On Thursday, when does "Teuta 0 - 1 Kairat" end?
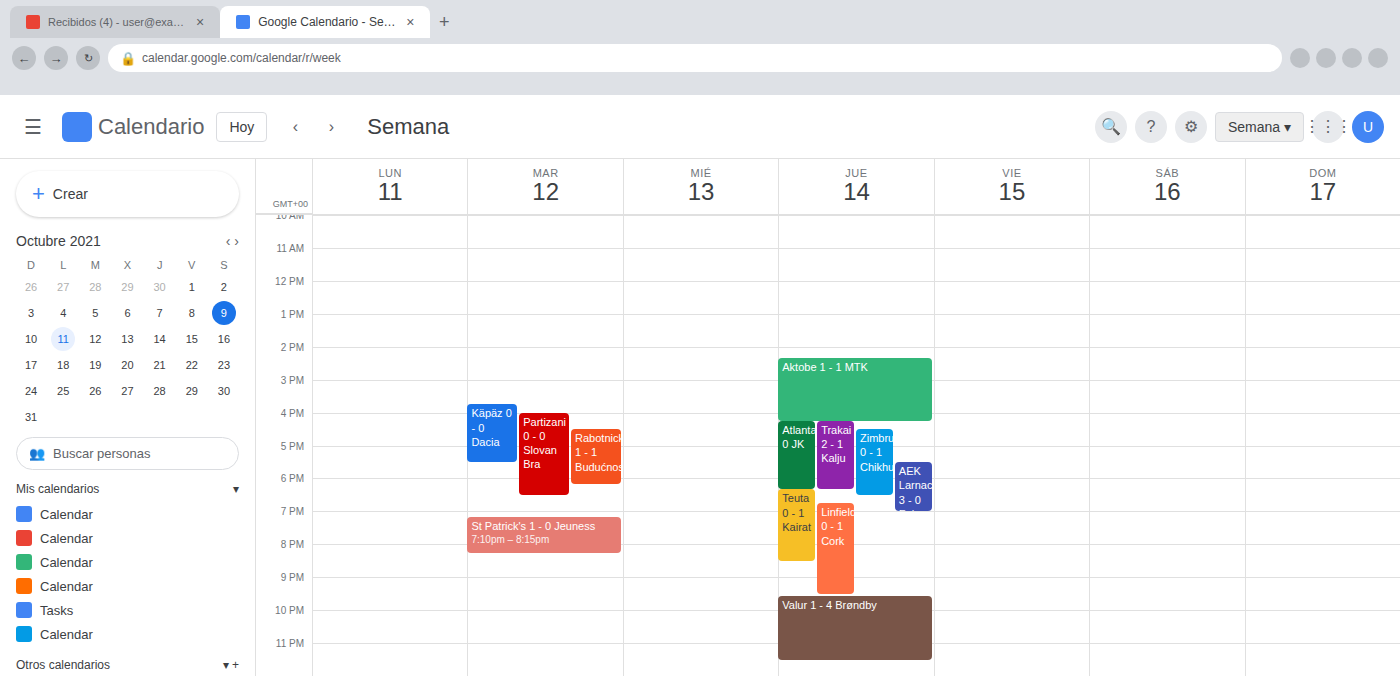
8:30 PM